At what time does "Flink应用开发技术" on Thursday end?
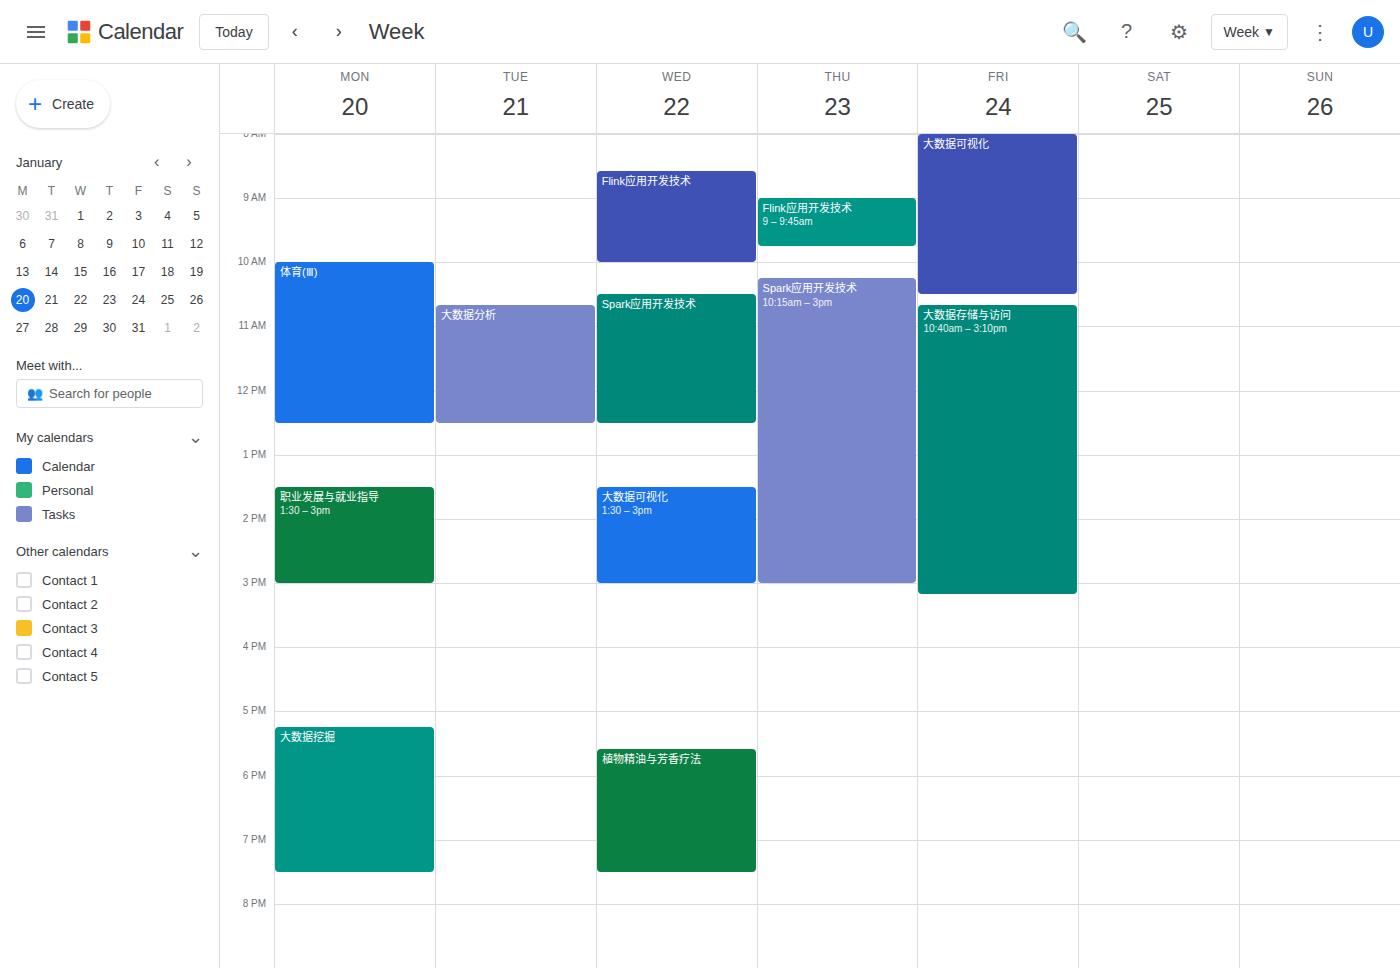
9:45 AM